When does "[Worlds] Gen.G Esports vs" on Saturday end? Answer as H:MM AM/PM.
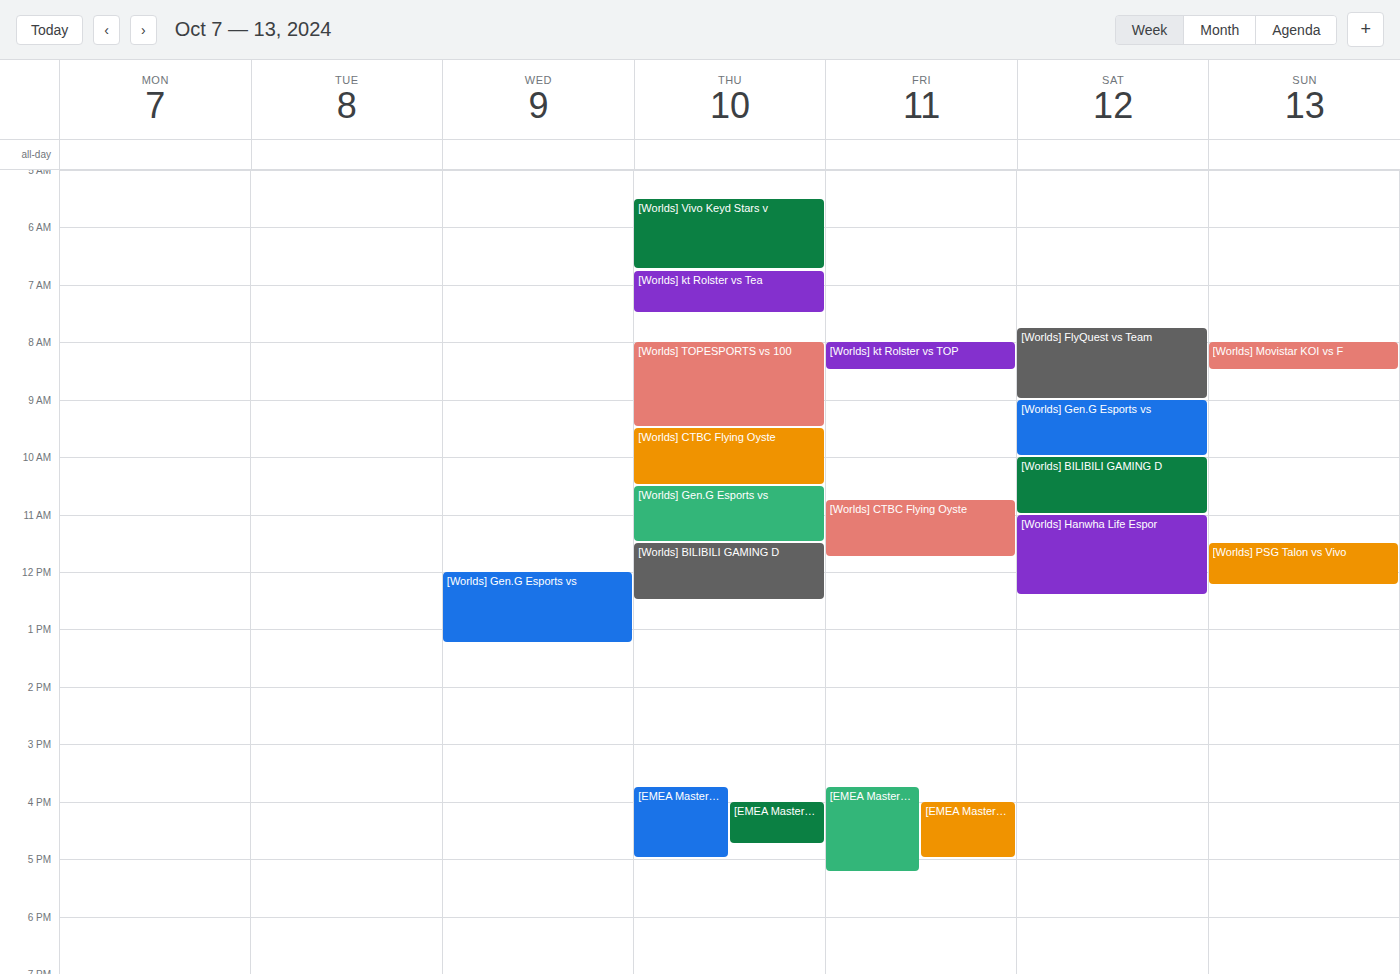
10:00 AM